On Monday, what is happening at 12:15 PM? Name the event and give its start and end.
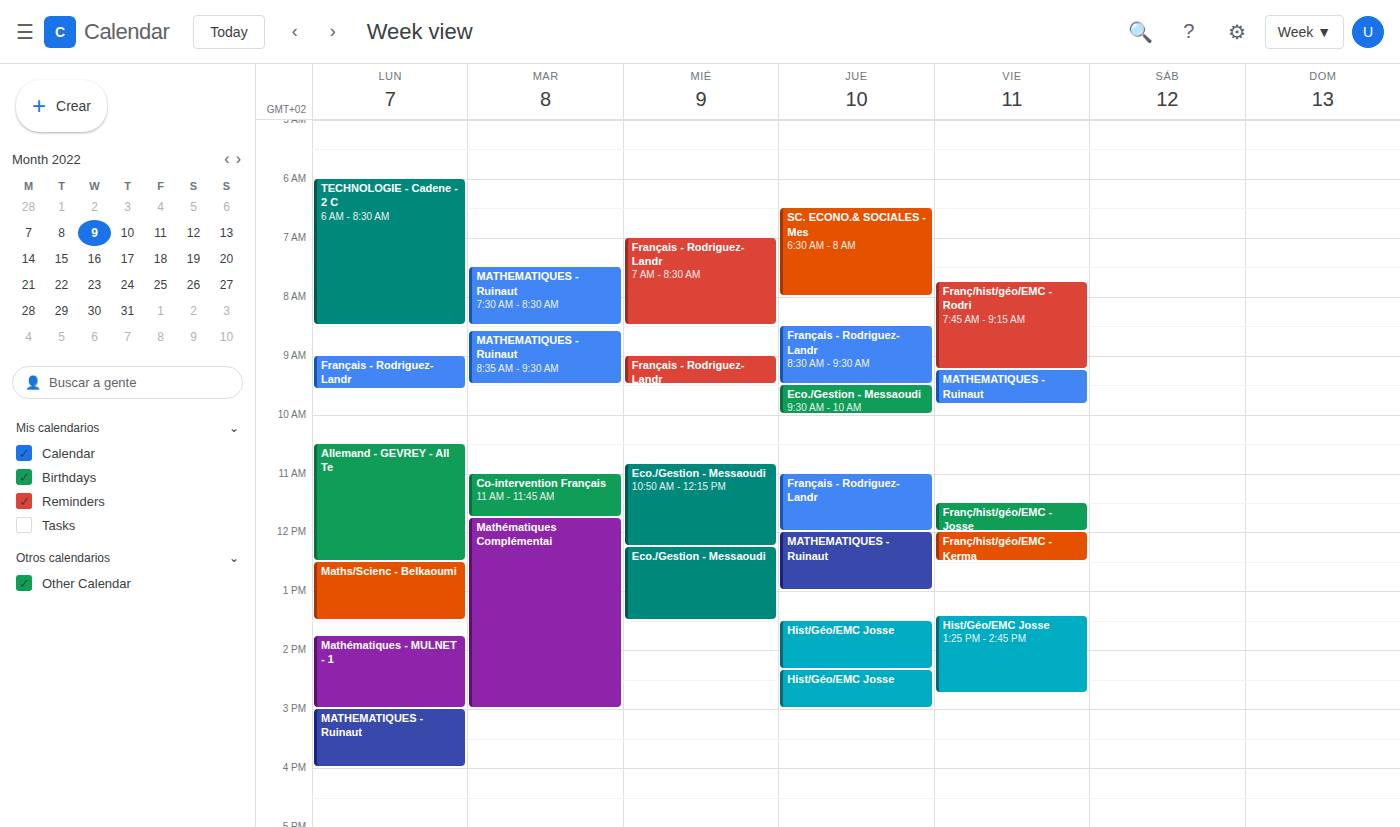
"Allemand - GEVREY - All Te", 10:30 AM to 12:30 PM